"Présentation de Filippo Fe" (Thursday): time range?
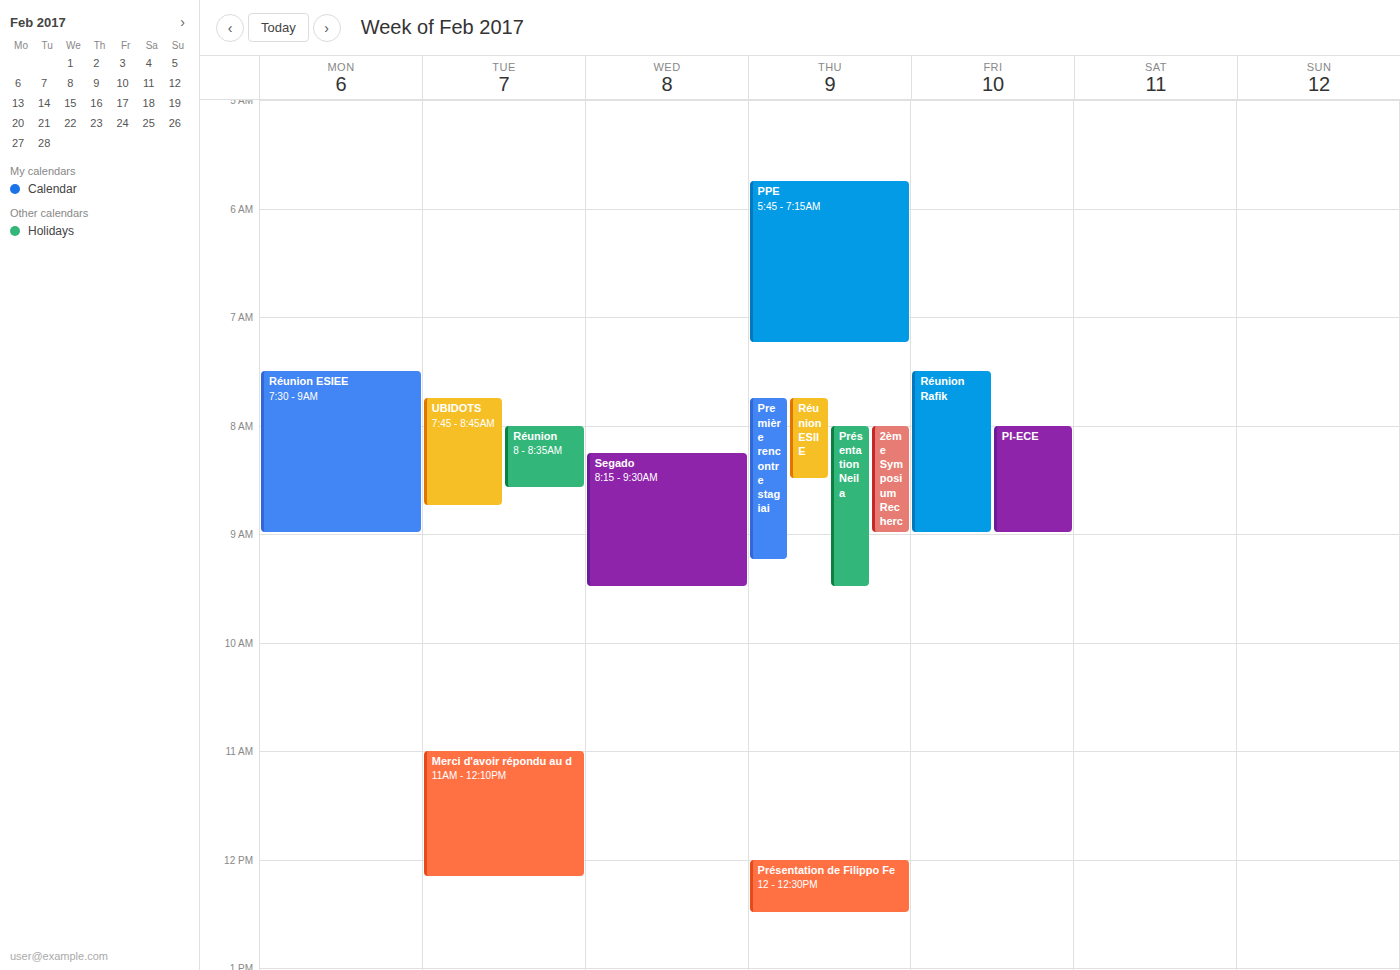
12:00 PM to 12:30 PM